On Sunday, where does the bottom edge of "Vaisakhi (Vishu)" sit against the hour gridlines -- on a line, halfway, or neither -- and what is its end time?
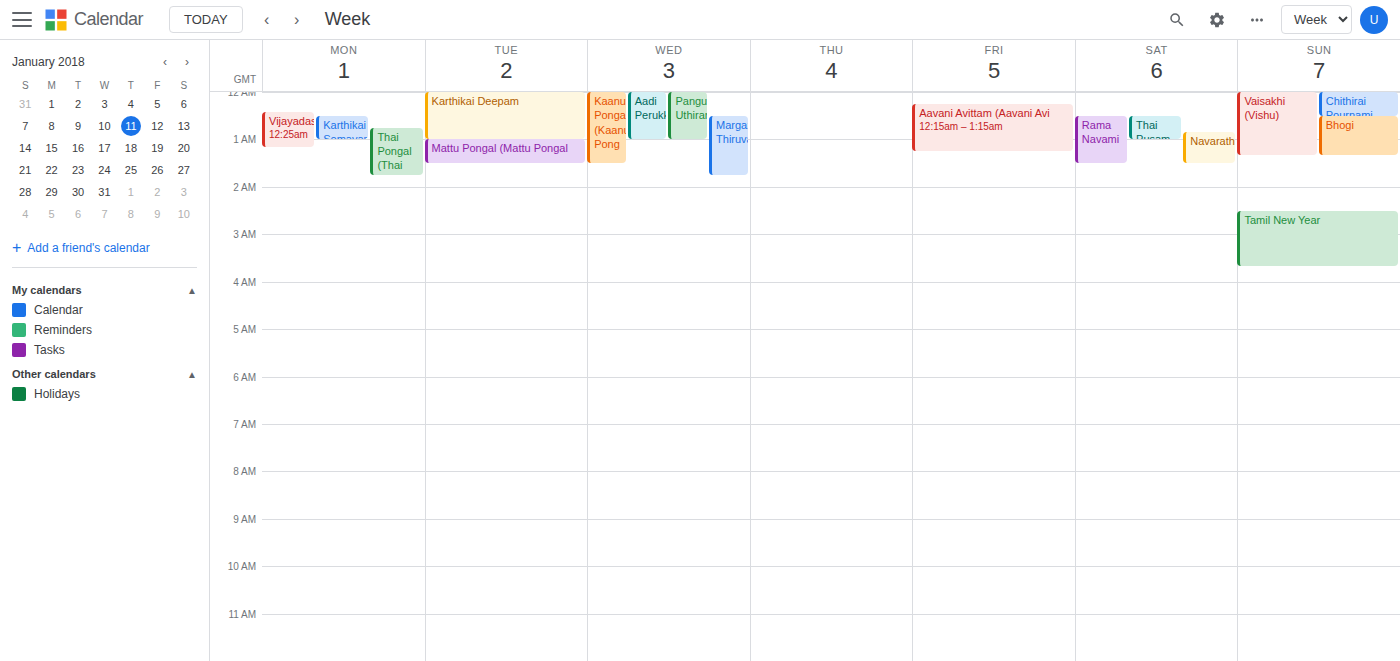
1:20 AM -- neither: 20 minutes below the 1 AM line and 40 minutes above the 2 AM line.